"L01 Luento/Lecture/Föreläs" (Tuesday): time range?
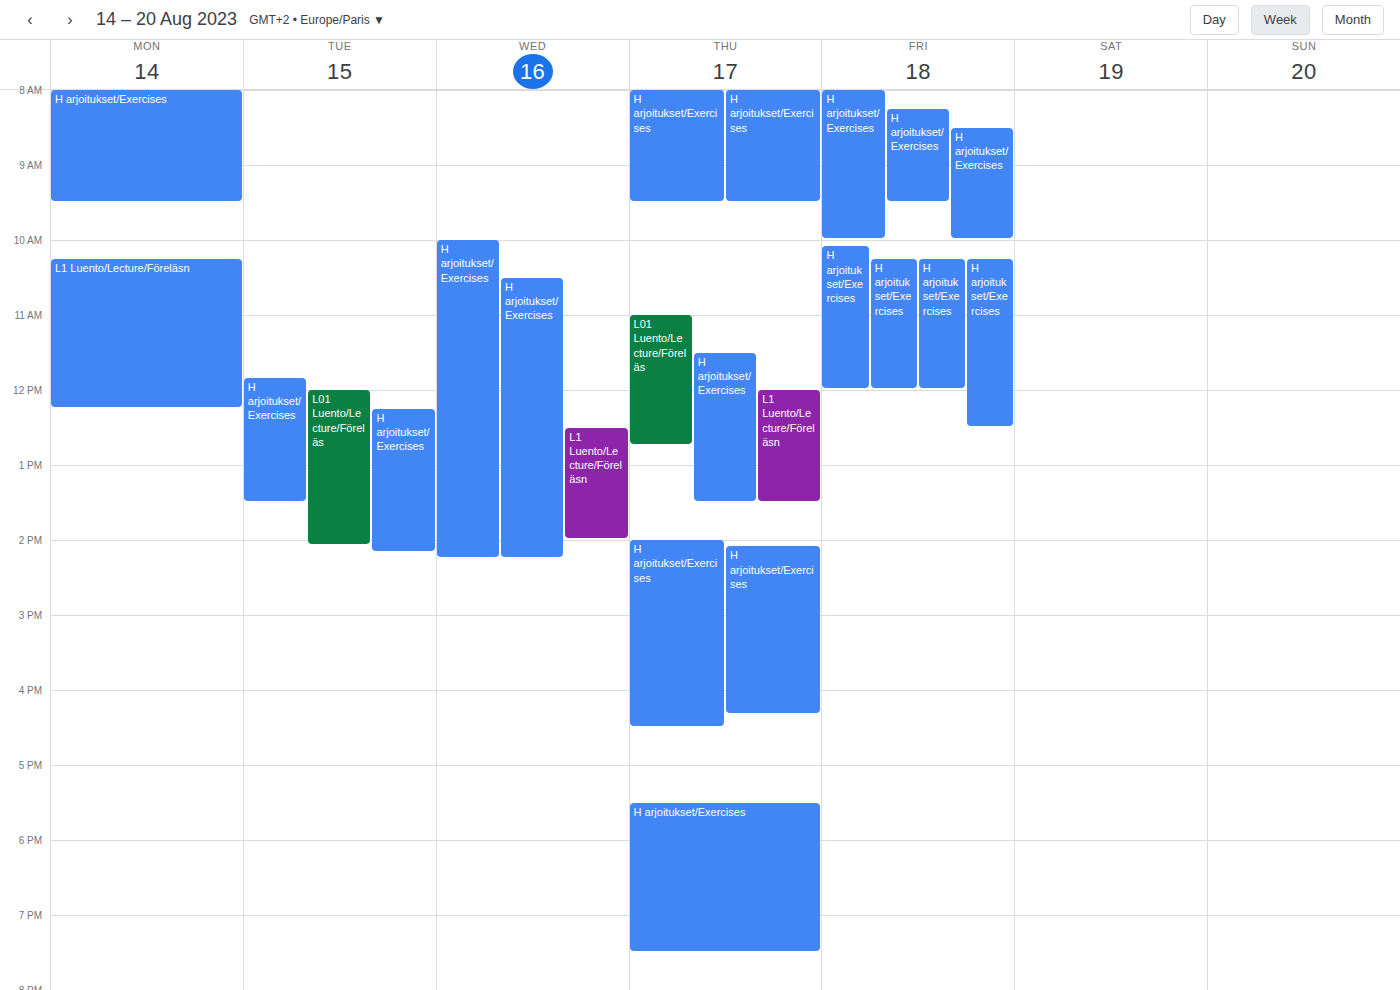
12:00 to 14:05